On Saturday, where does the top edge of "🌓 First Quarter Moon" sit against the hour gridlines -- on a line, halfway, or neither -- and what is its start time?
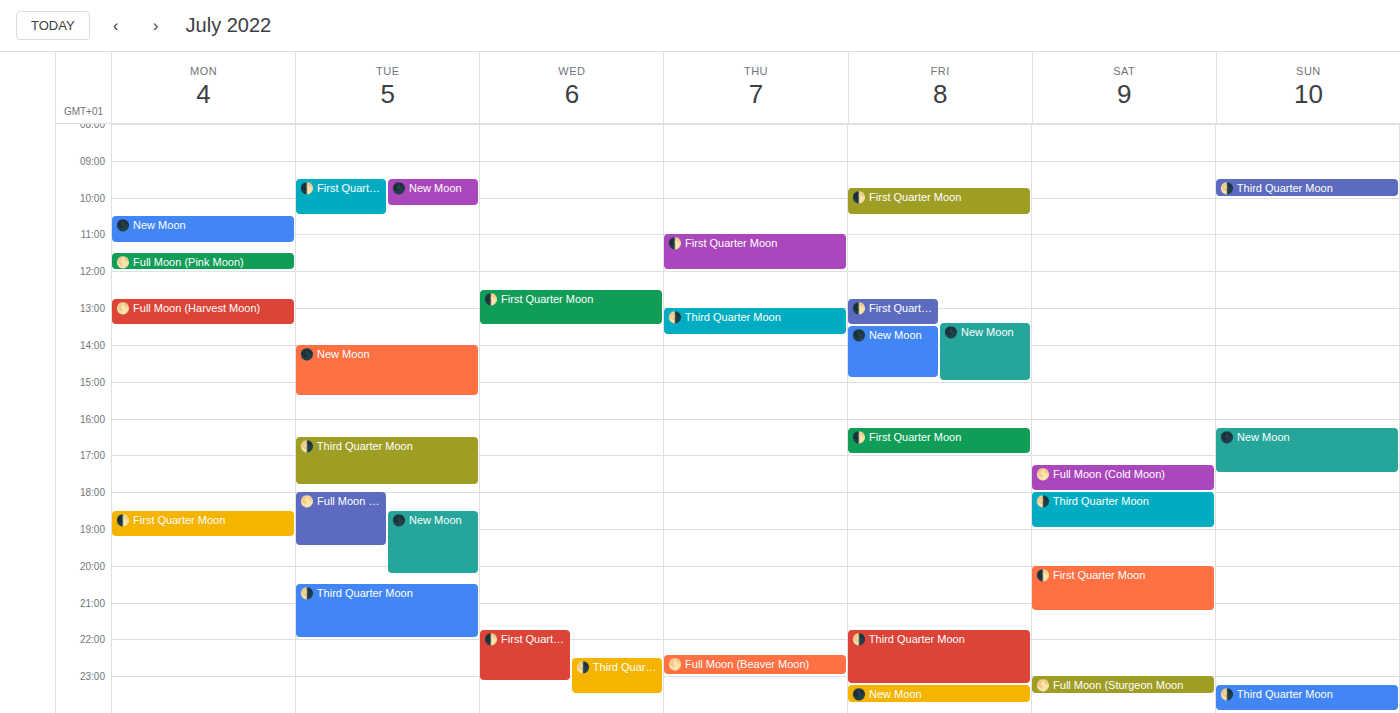
20:00 -- exactly on the 20:00 line.